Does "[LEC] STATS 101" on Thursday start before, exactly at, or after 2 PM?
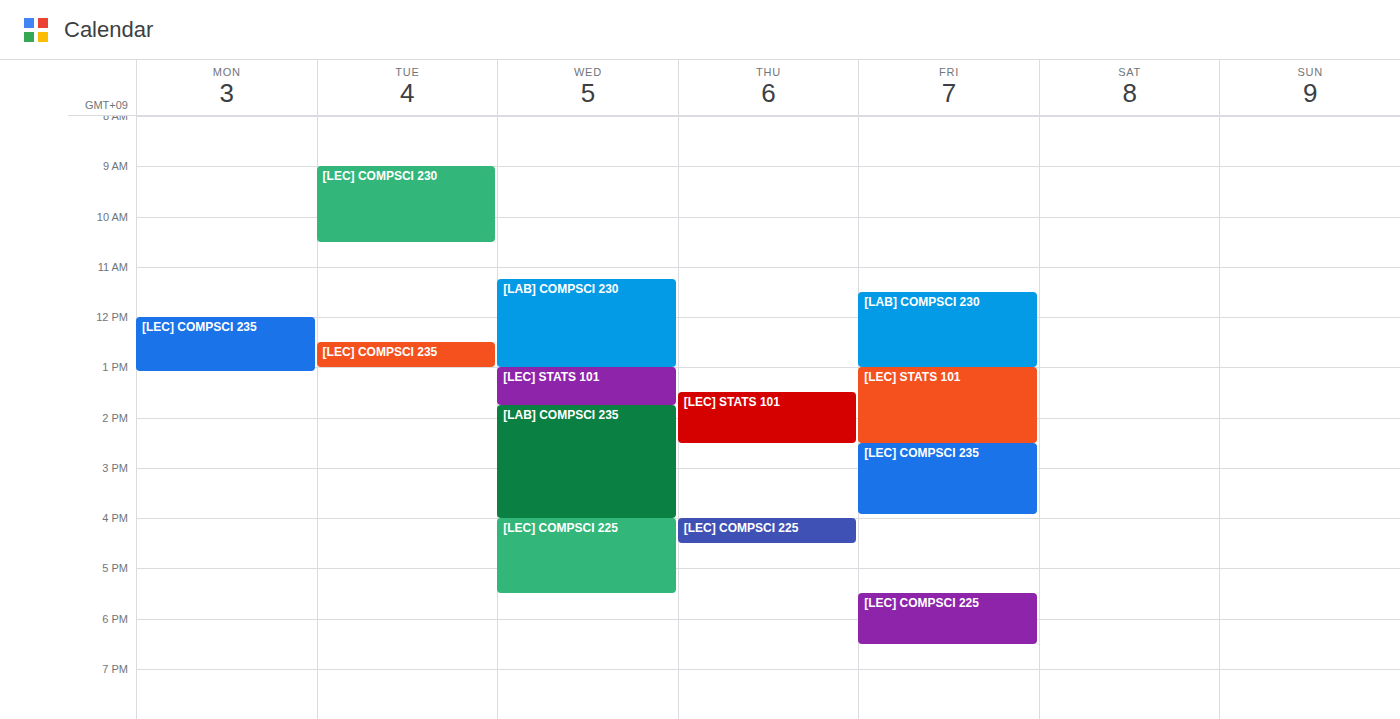
1:30 PM -- before 2 PM, 30 minutes above the 2 PM line.